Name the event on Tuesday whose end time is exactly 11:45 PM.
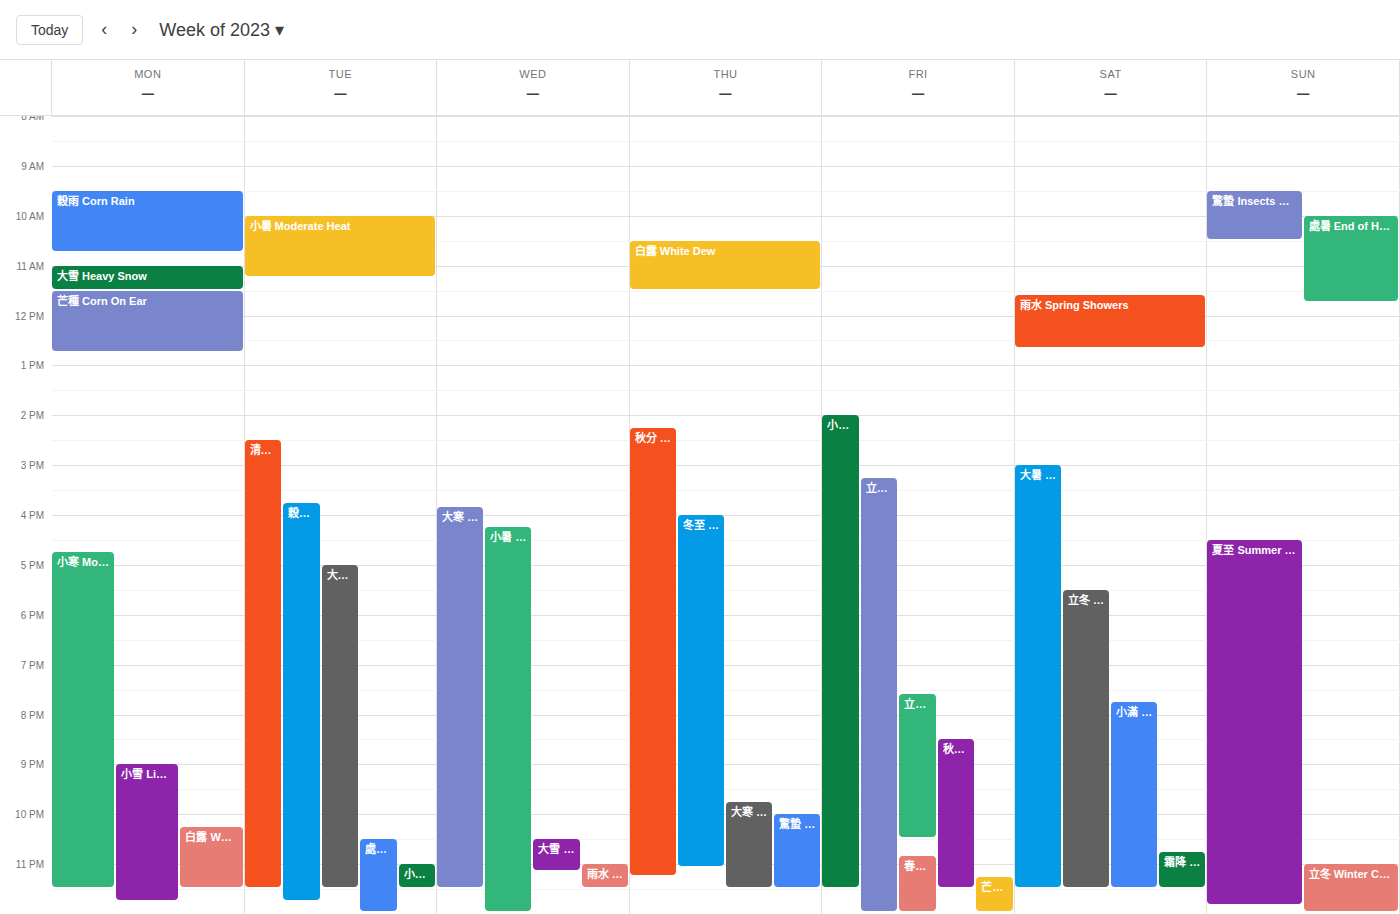
"穀雨 Corn Rain"